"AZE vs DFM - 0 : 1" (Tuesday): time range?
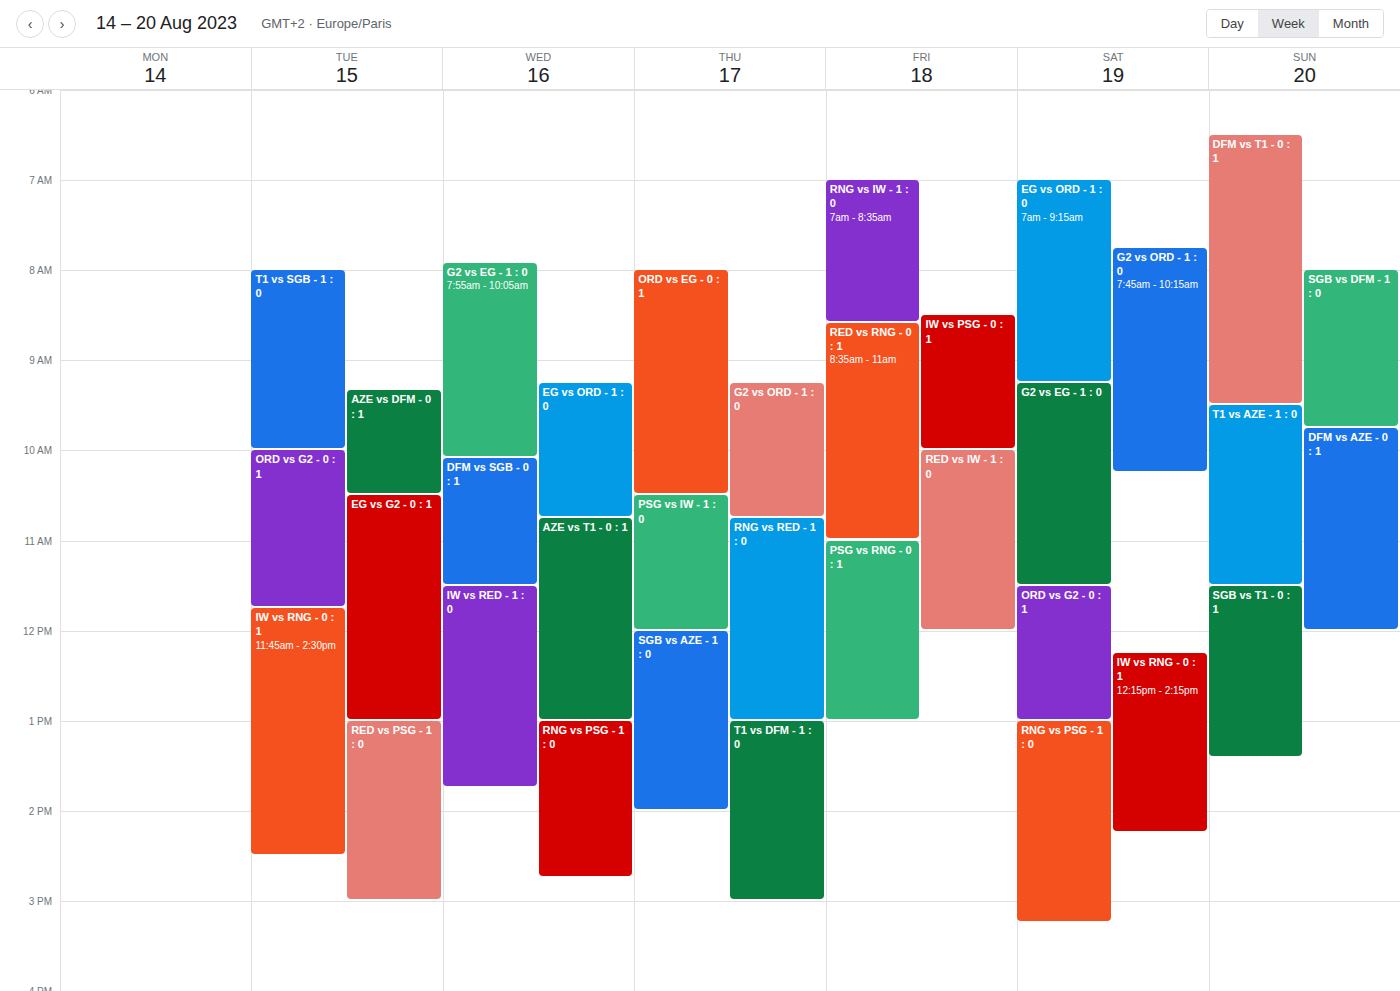
9:20 AM to 10:30 AM